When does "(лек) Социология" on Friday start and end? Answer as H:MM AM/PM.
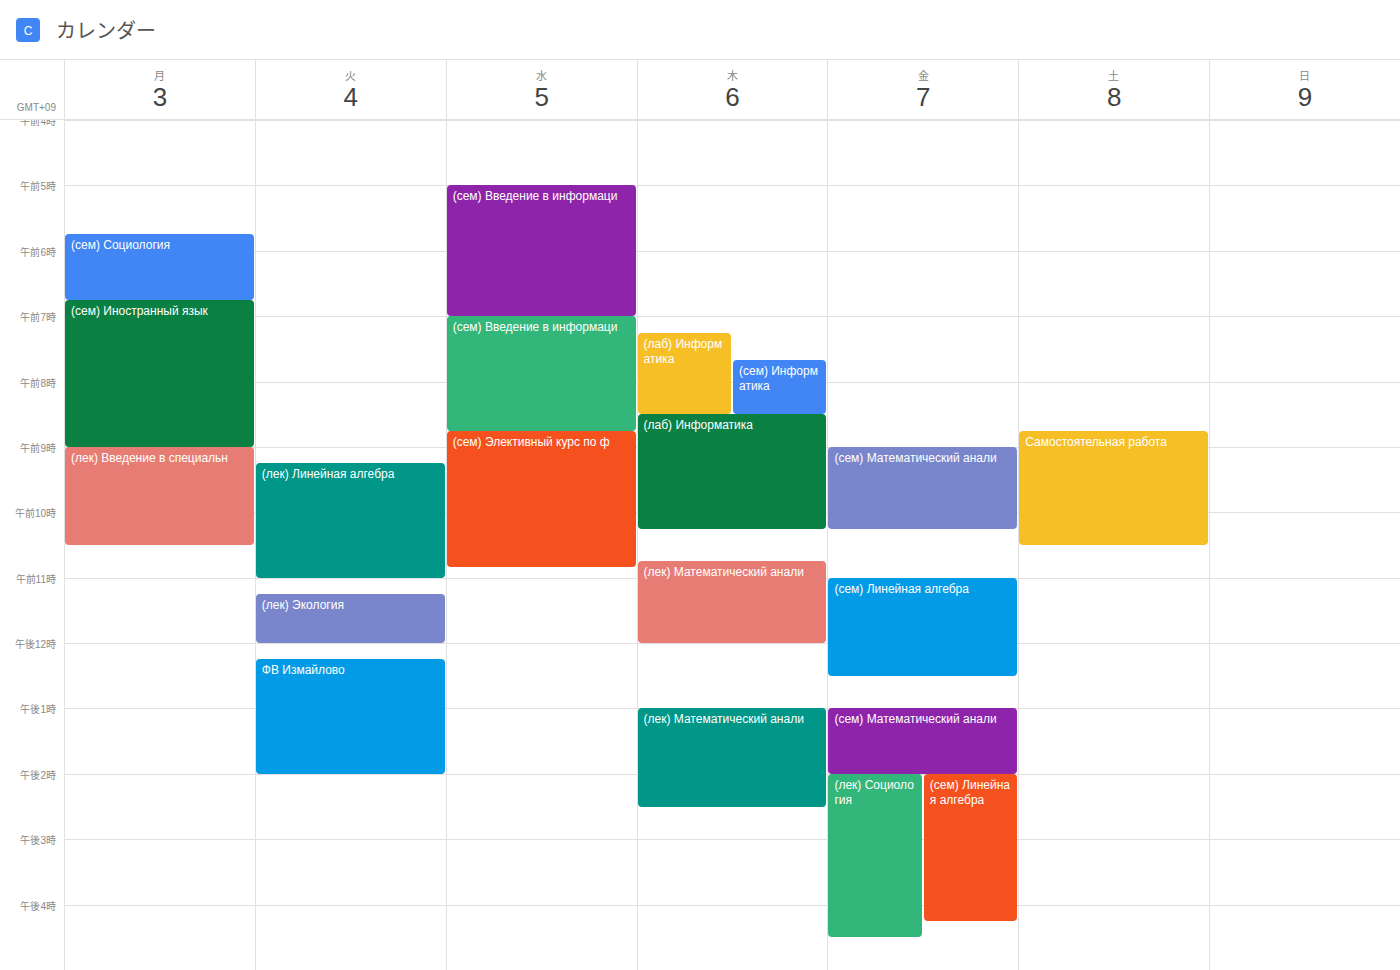
2:00 PM to 4:30 PM